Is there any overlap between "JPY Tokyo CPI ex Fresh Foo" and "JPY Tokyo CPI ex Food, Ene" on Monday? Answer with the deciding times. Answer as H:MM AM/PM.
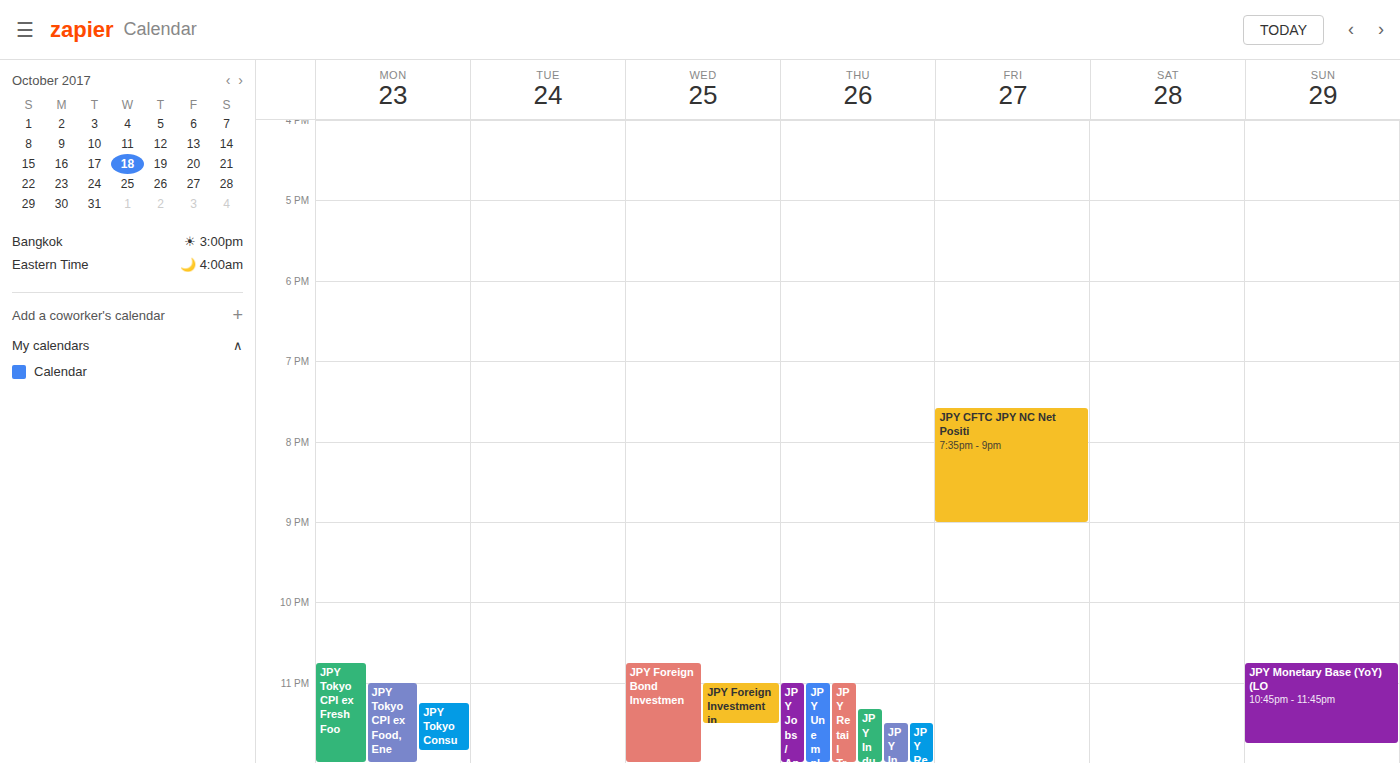
"JPY Tokyo CPI ex Food, Ene" runs 11:00 PM to 12:00 AM, inside "JPY Tokyo CPI ex Fresh Foo" -- they overlap.